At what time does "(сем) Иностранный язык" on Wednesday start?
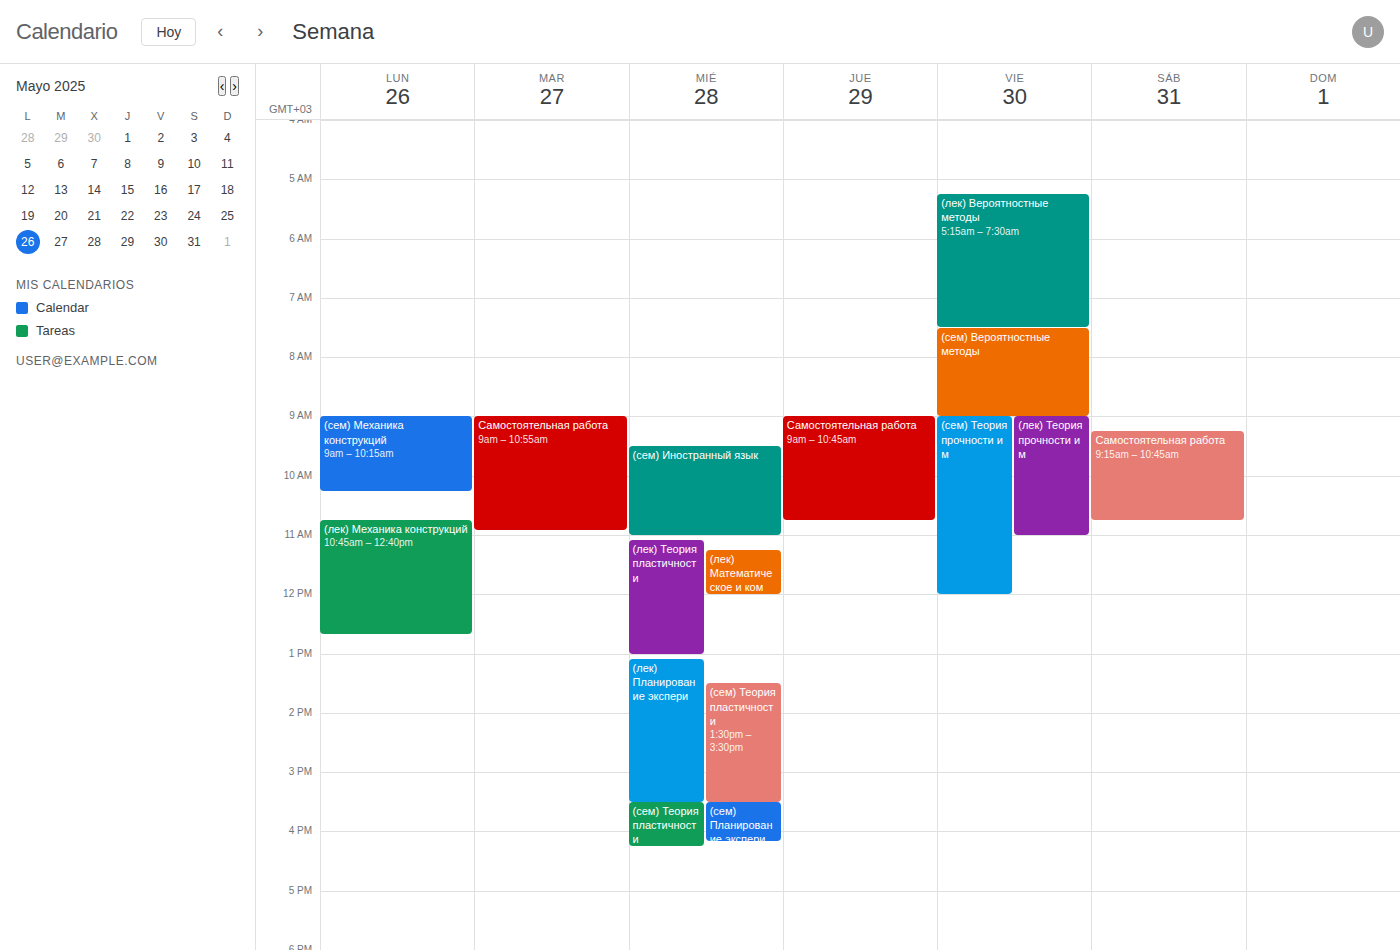
9:30 AM